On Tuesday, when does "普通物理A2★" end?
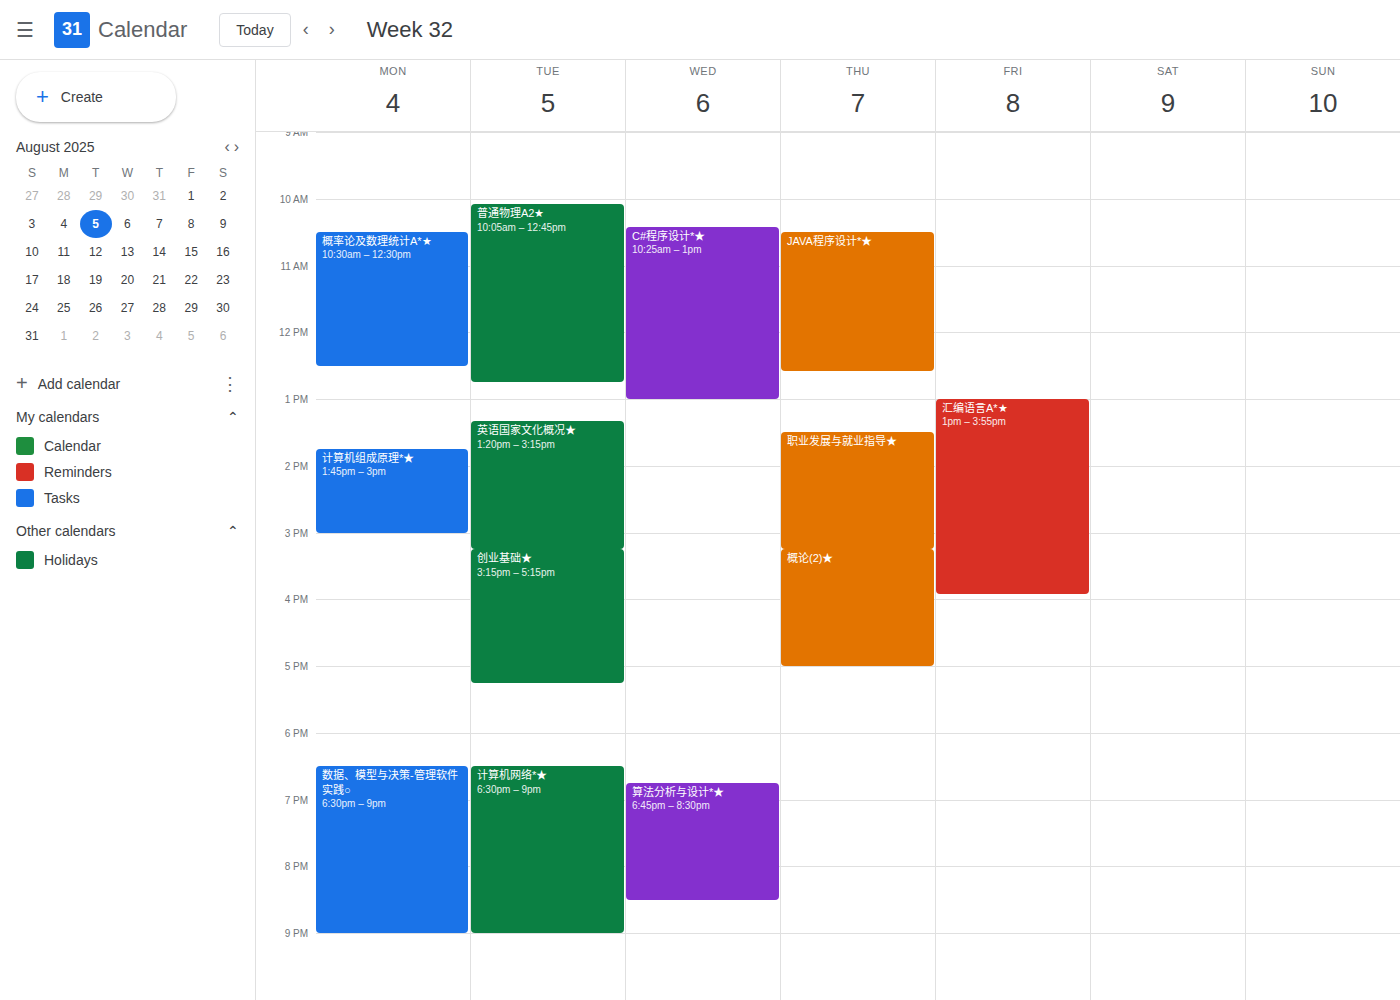
12:45 PM